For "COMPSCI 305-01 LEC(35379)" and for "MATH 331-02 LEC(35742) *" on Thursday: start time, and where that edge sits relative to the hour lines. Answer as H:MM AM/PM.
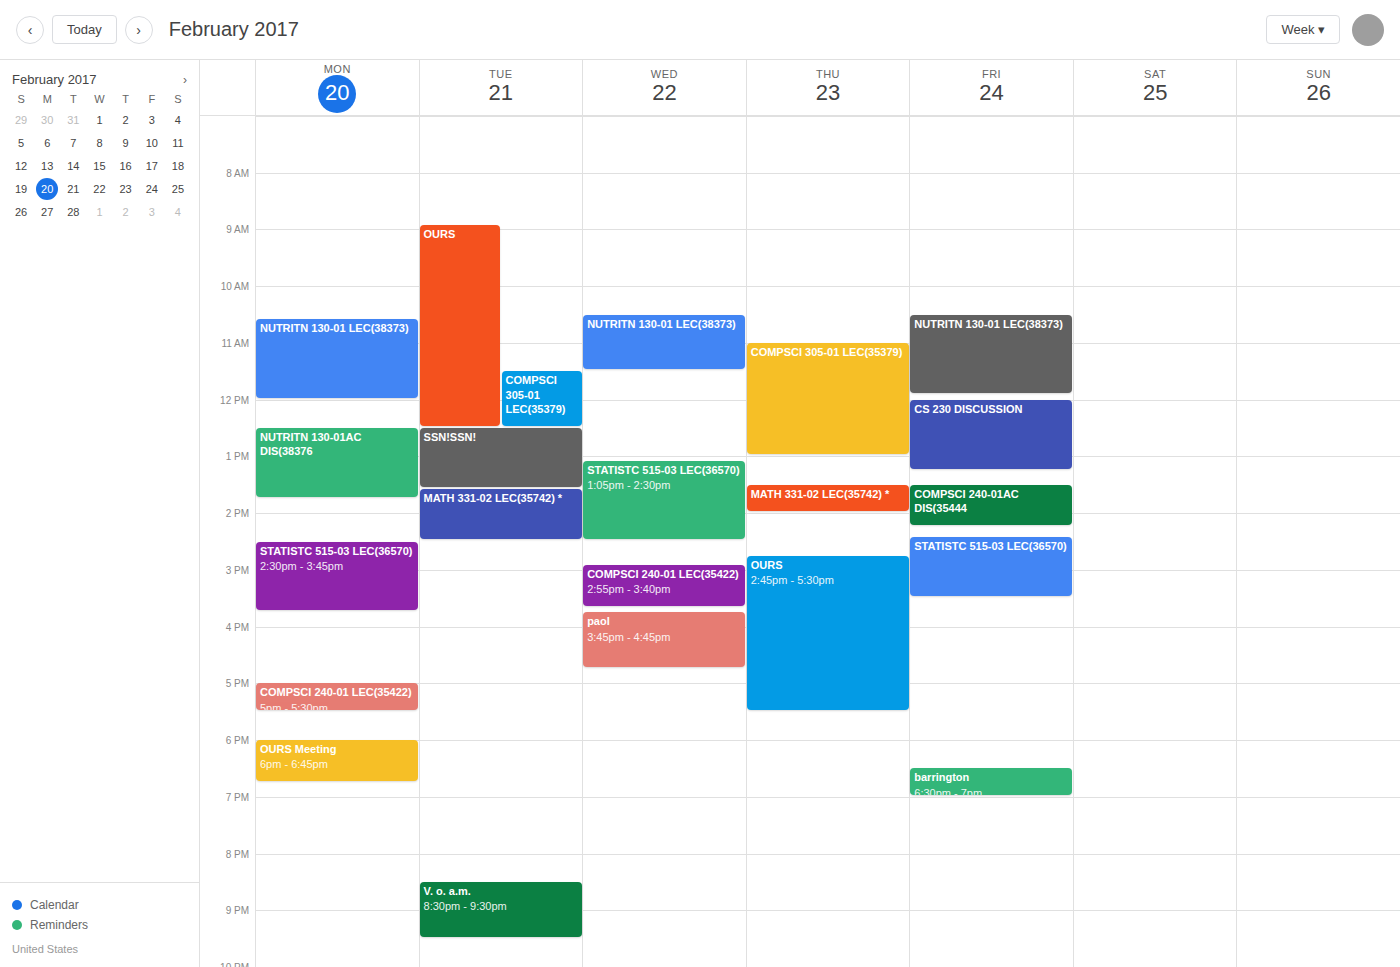
"COMPSCI 305-01 LEC(35379)": 11:00 AM, exactly on the 11 AM line. "MATH 331-02 LEC(35742) *": 1:30 PM, halfway between the 1 PM and 2 PM lines.